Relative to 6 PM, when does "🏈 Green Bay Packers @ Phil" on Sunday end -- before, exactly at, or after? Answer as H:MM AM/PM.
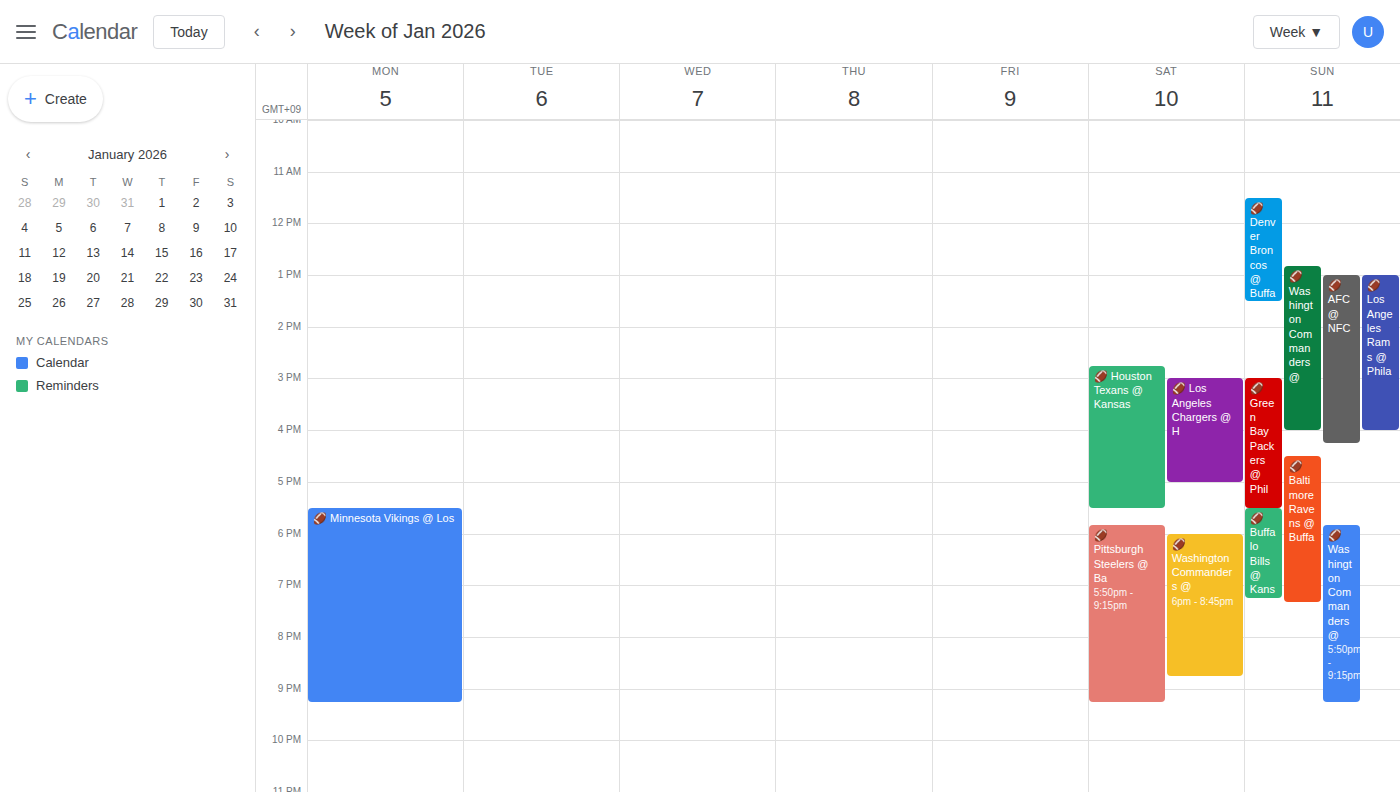
5:30 PM -- before 6 PM, 30 minutes above the 6 PM line.